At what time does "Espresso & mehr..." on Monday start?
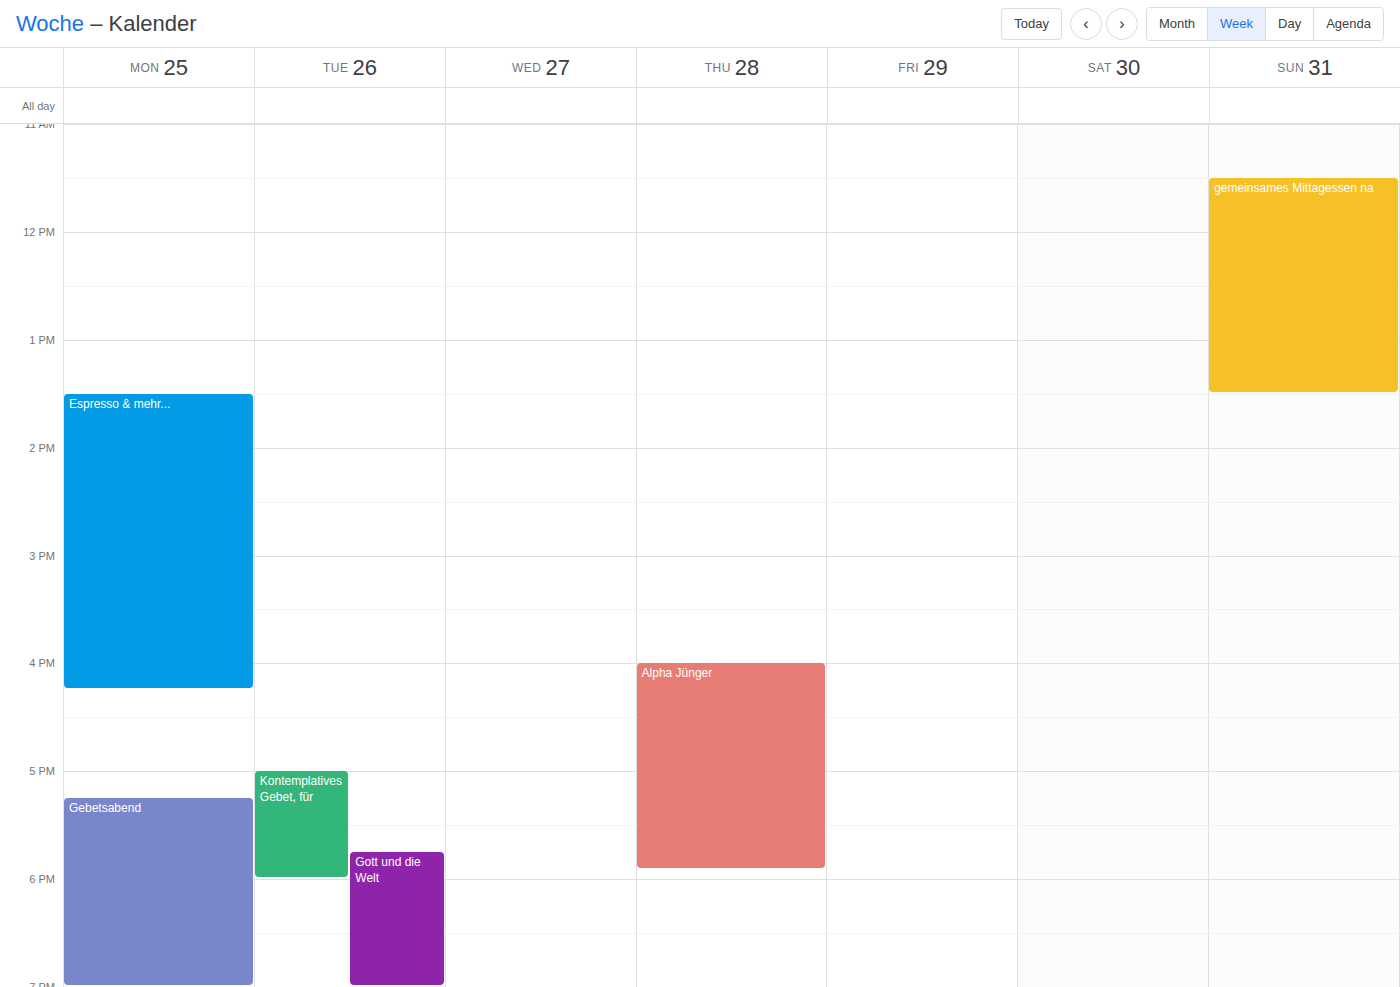
1:30 PM